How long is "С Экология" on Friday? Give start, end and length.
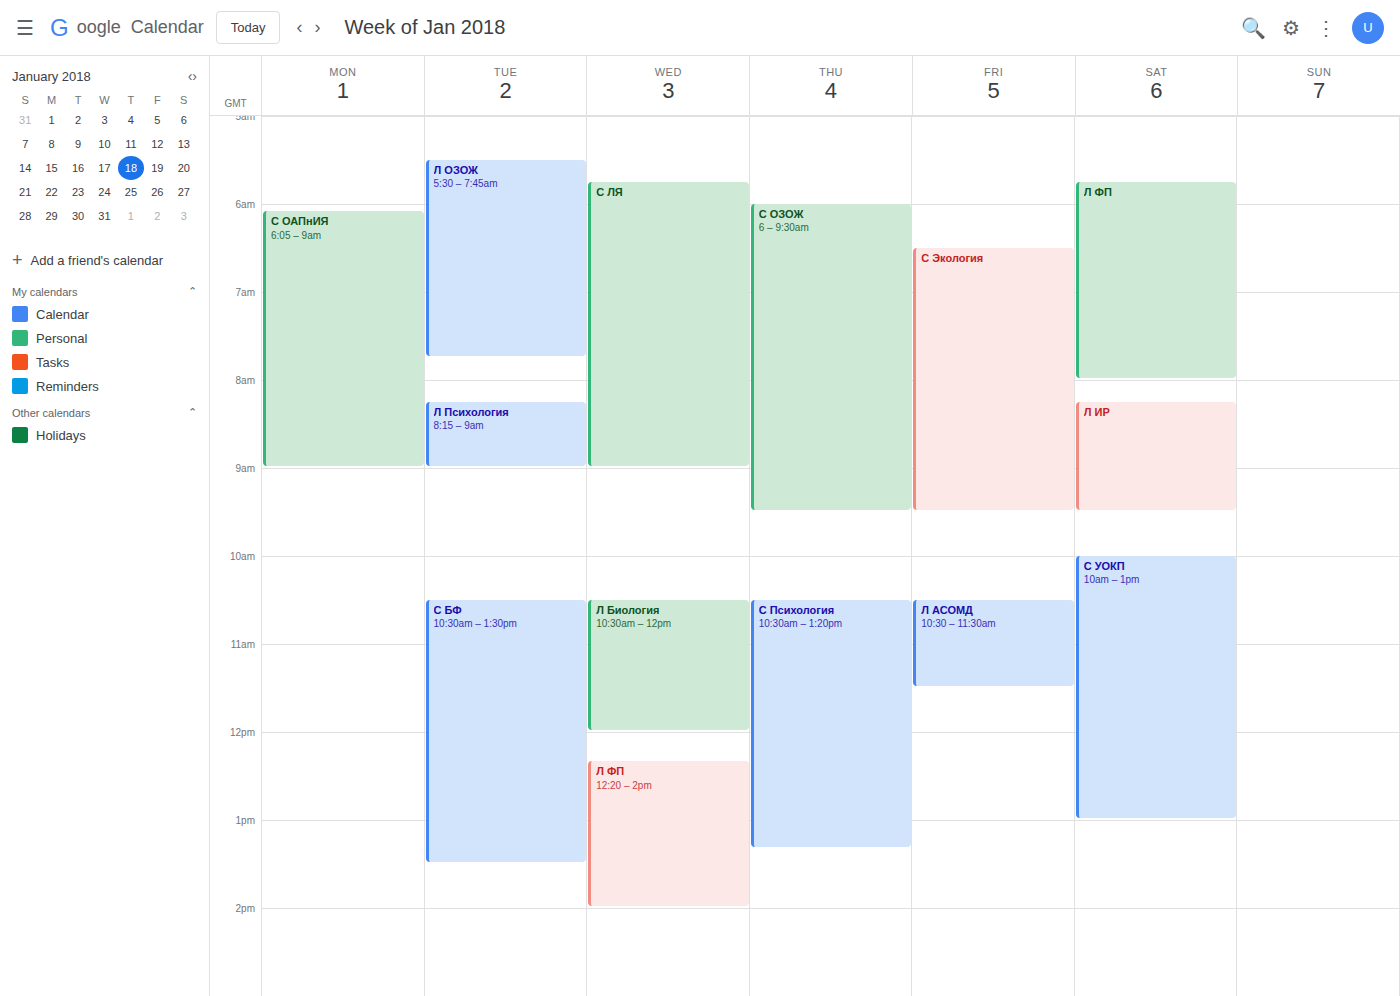
6:30 AM to 9:30 AM, 3 hours